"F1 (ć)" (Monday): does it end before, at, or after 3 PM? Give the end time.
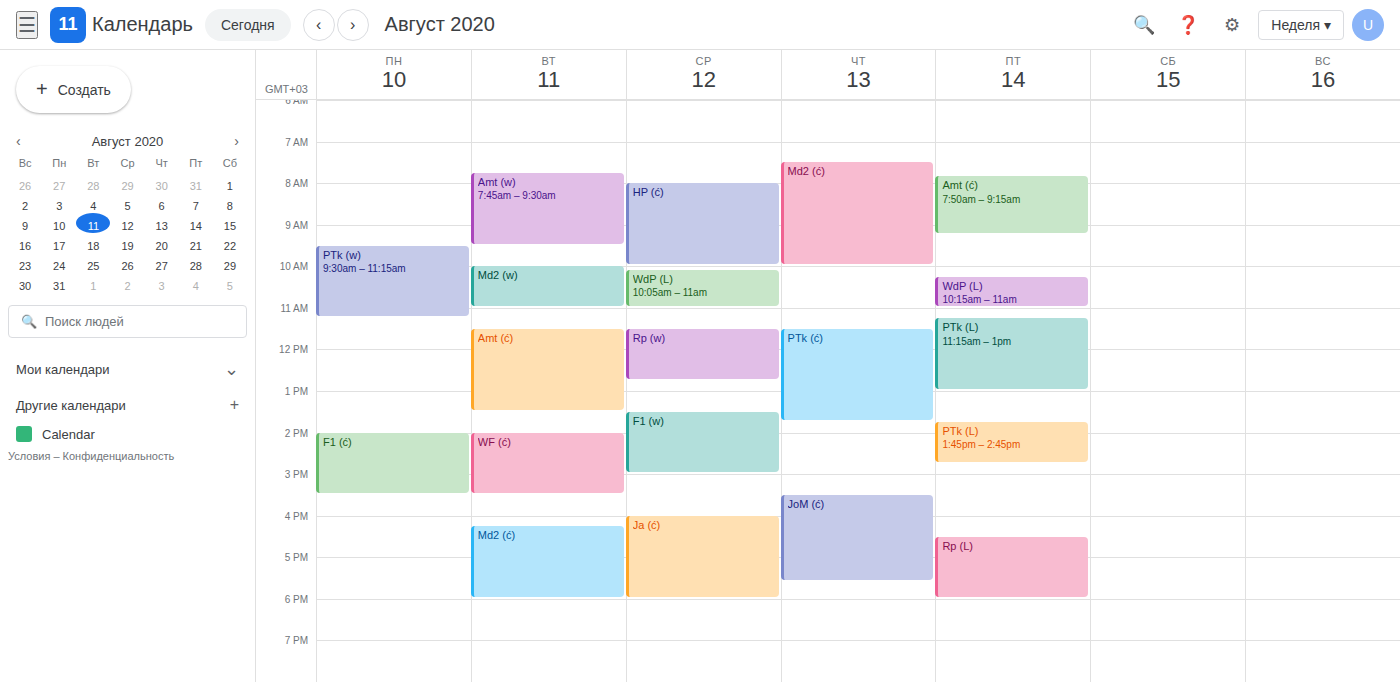
3:30 PM -- after 3 PM, 30 minutes below the 3 PM line.